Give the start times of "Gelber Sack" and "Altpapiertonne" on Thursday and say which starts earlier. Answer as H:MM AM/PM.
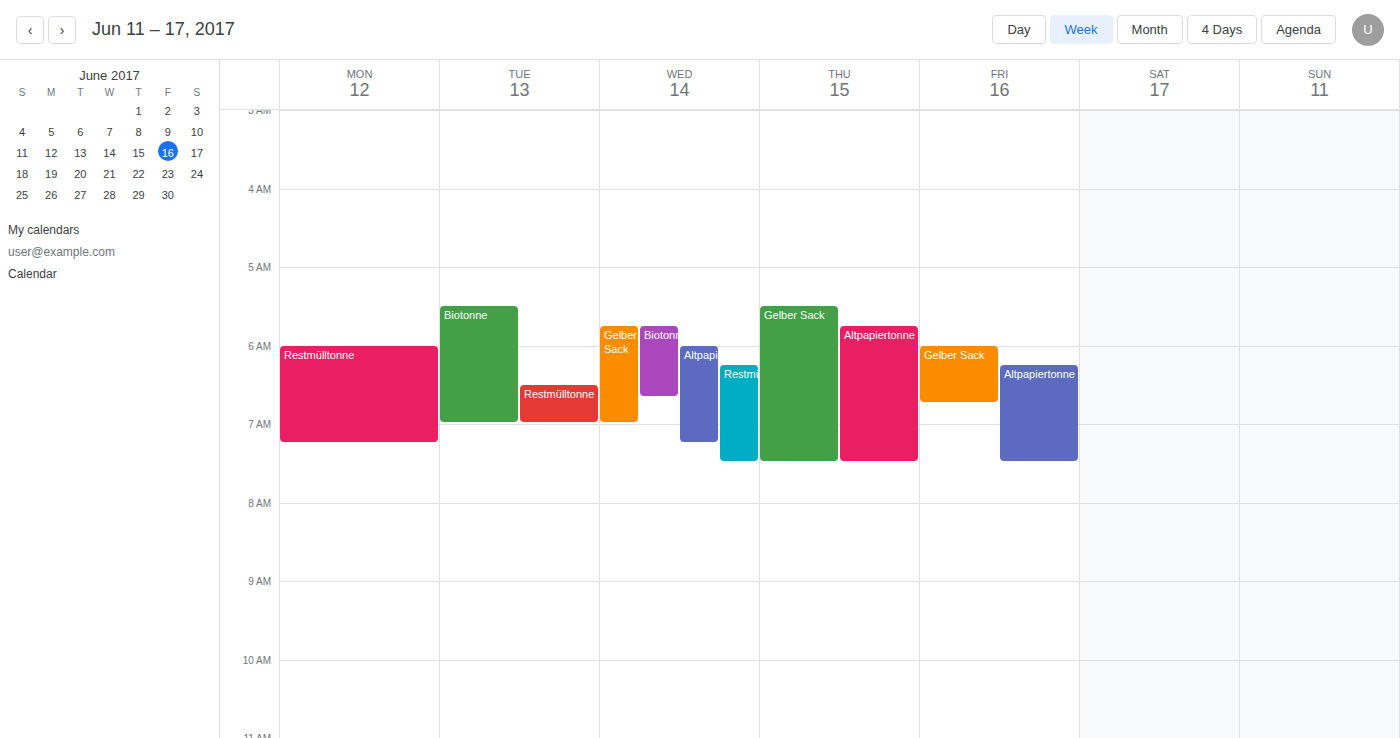
"Gelber Sack" 5:30 AM; "Altpapiertonne" 5:45 AM.